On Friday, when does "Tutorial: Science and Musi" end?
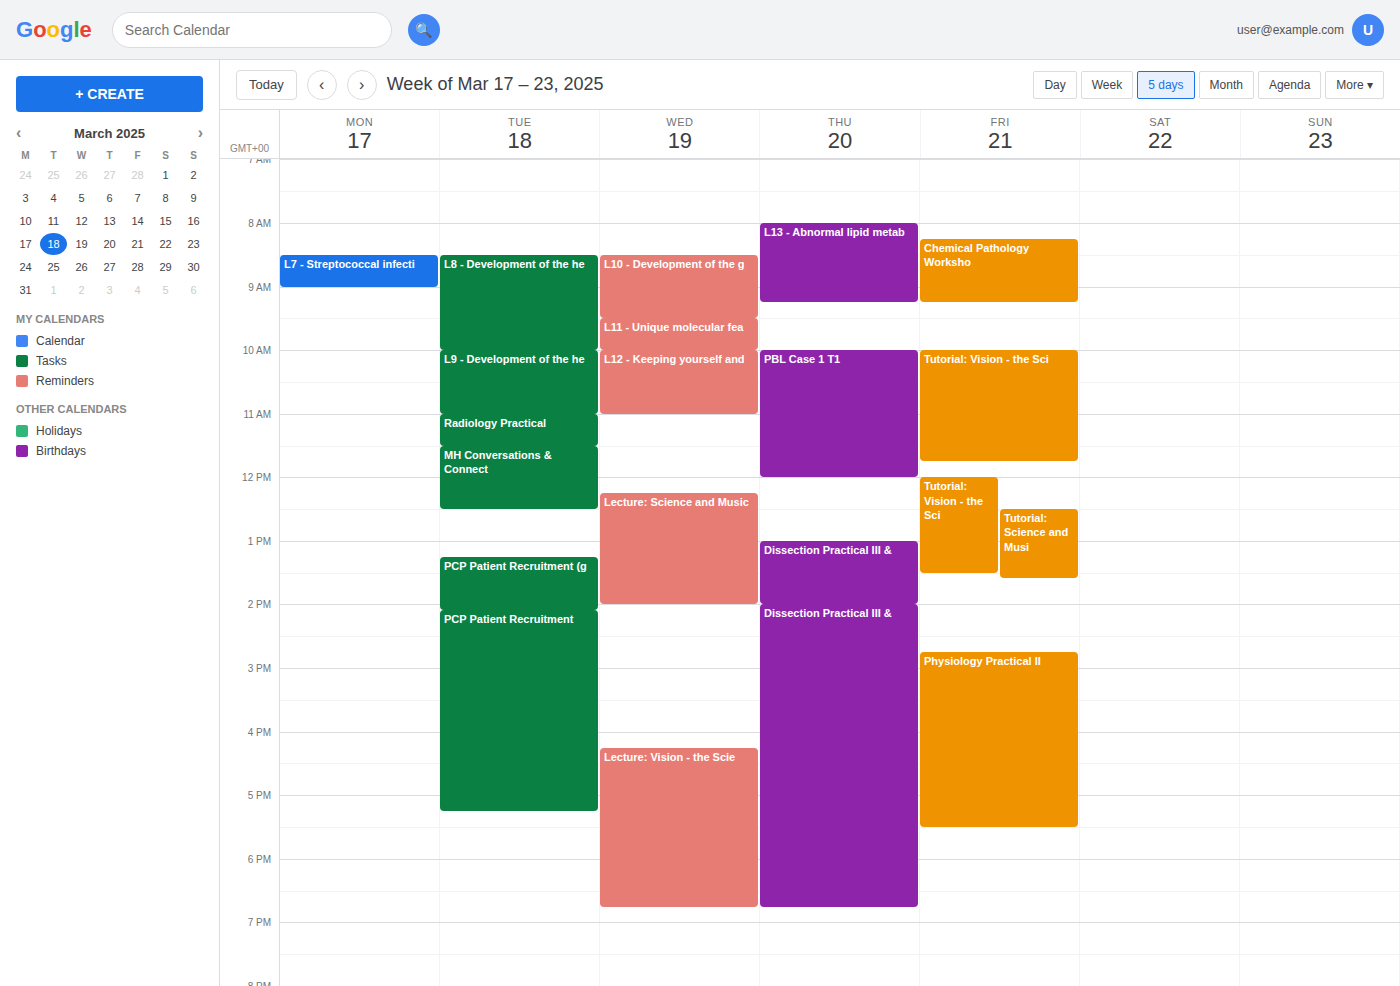
1:35 PM